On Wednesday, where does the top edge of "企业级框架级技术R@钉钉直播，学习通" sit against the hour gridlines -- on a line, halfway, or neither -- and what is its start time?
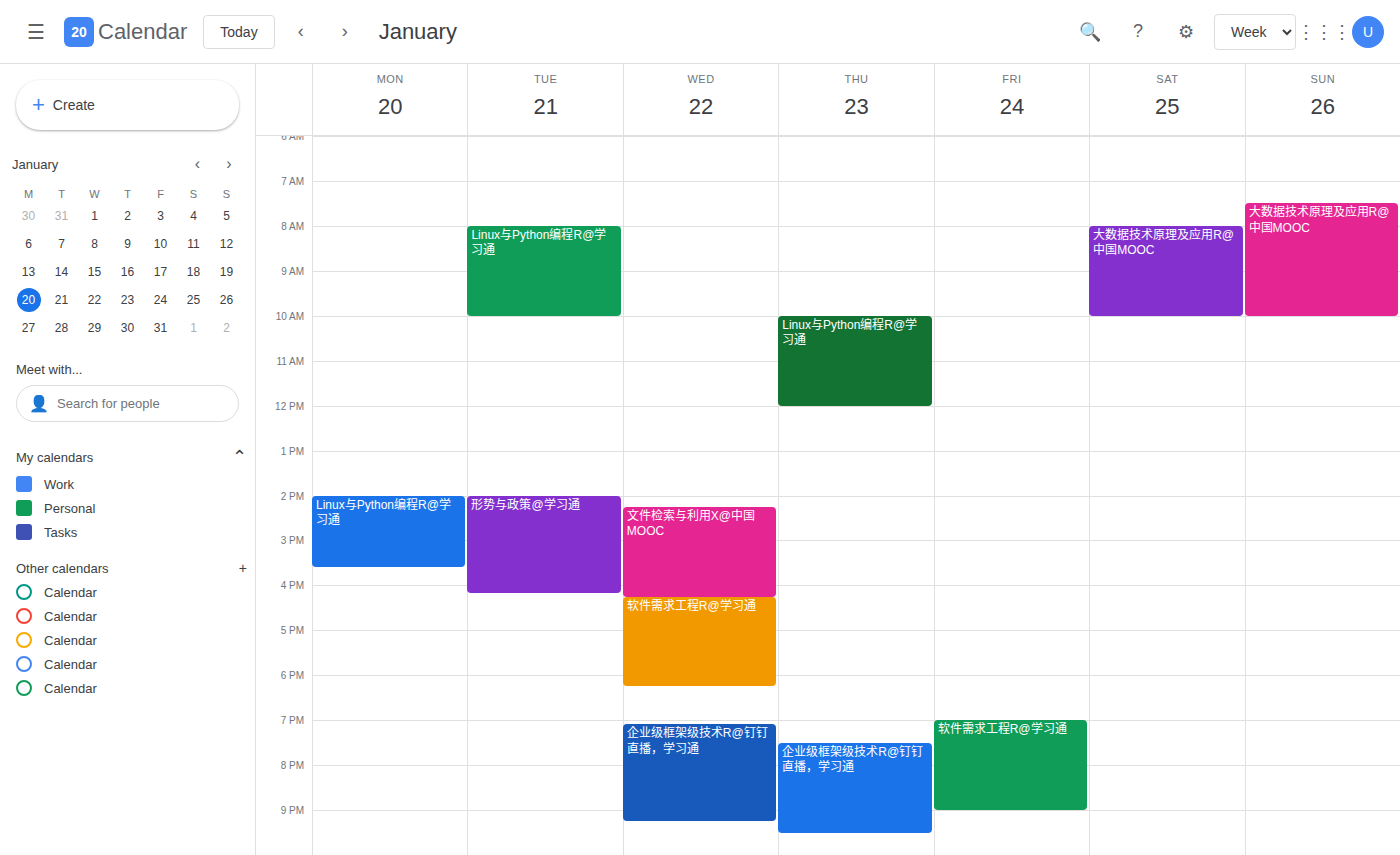
19:05 -- neither: 5 minutes below the 19:00 line and 55 minutes above the 20:00 line.